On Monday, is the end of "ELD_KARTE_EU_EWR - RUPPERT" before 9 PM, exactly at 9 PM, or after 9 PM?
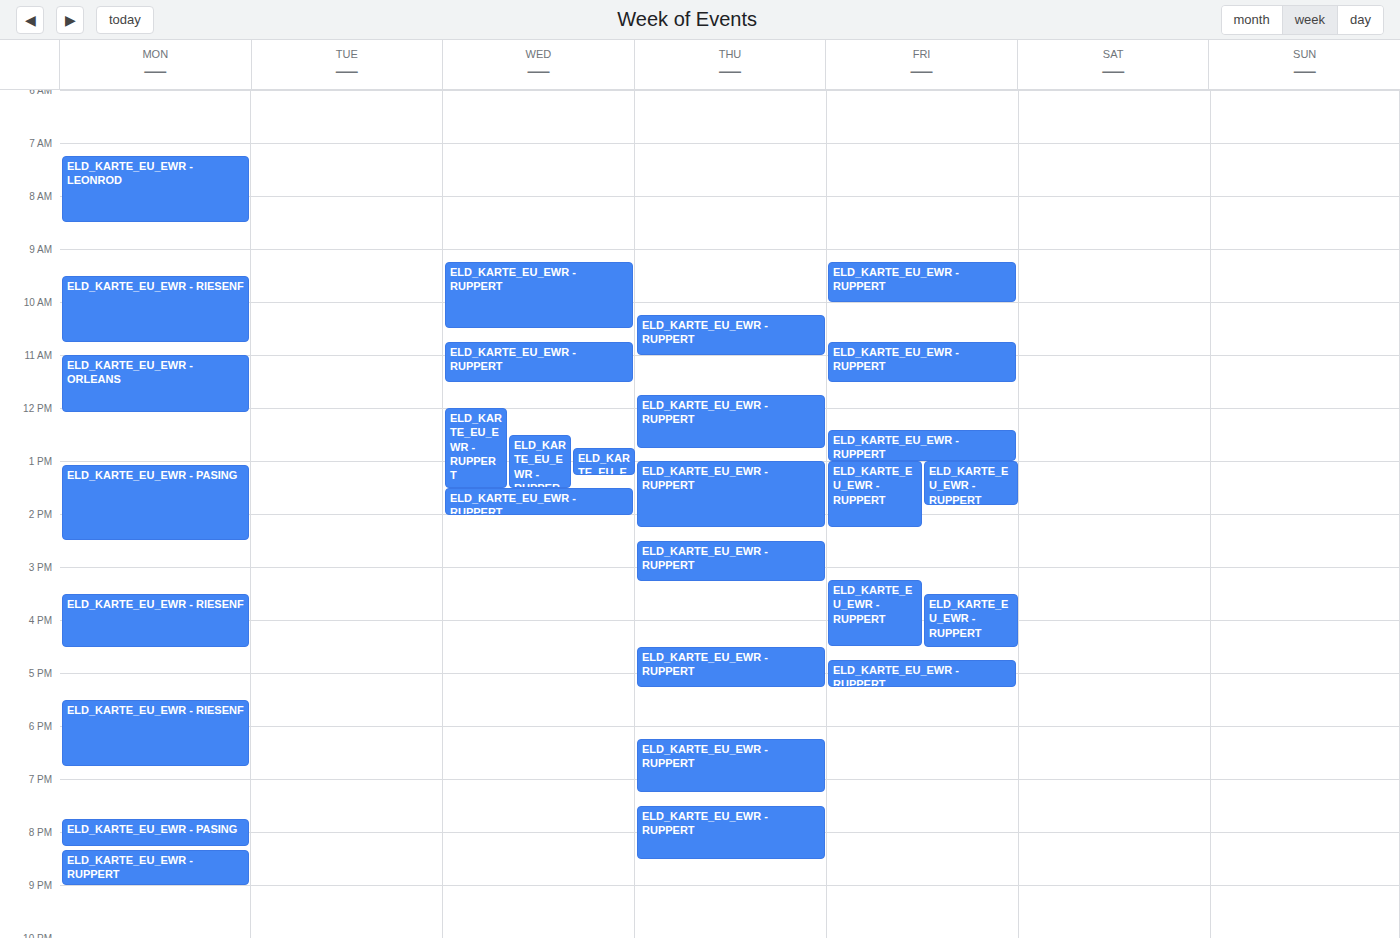
9:00 PM -- exactly at 9 PM, on the 9 PM line.